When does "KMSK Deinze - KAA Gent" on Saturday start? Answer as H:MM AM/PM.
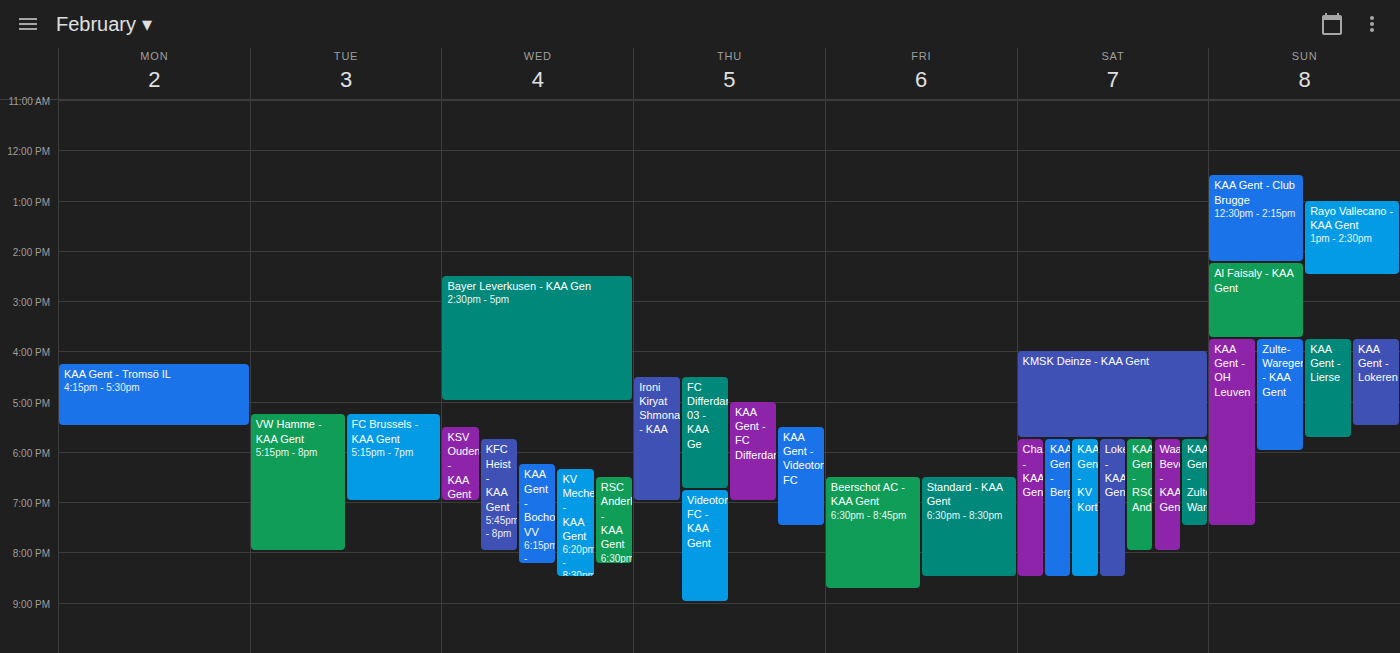
4:00 PM